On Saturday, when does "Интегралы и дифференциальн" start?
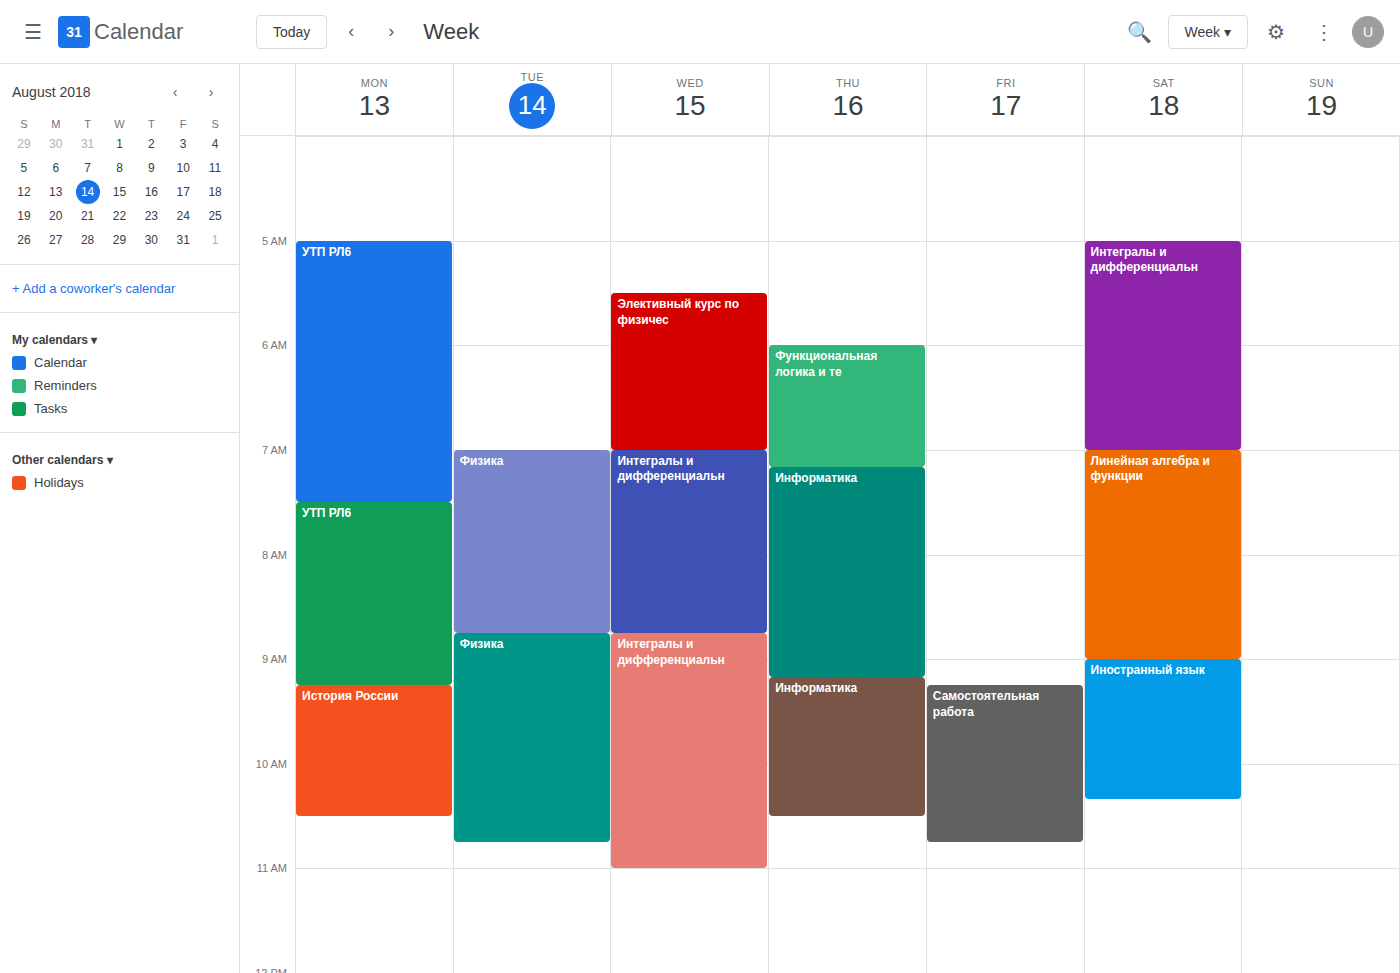
5:00 AM